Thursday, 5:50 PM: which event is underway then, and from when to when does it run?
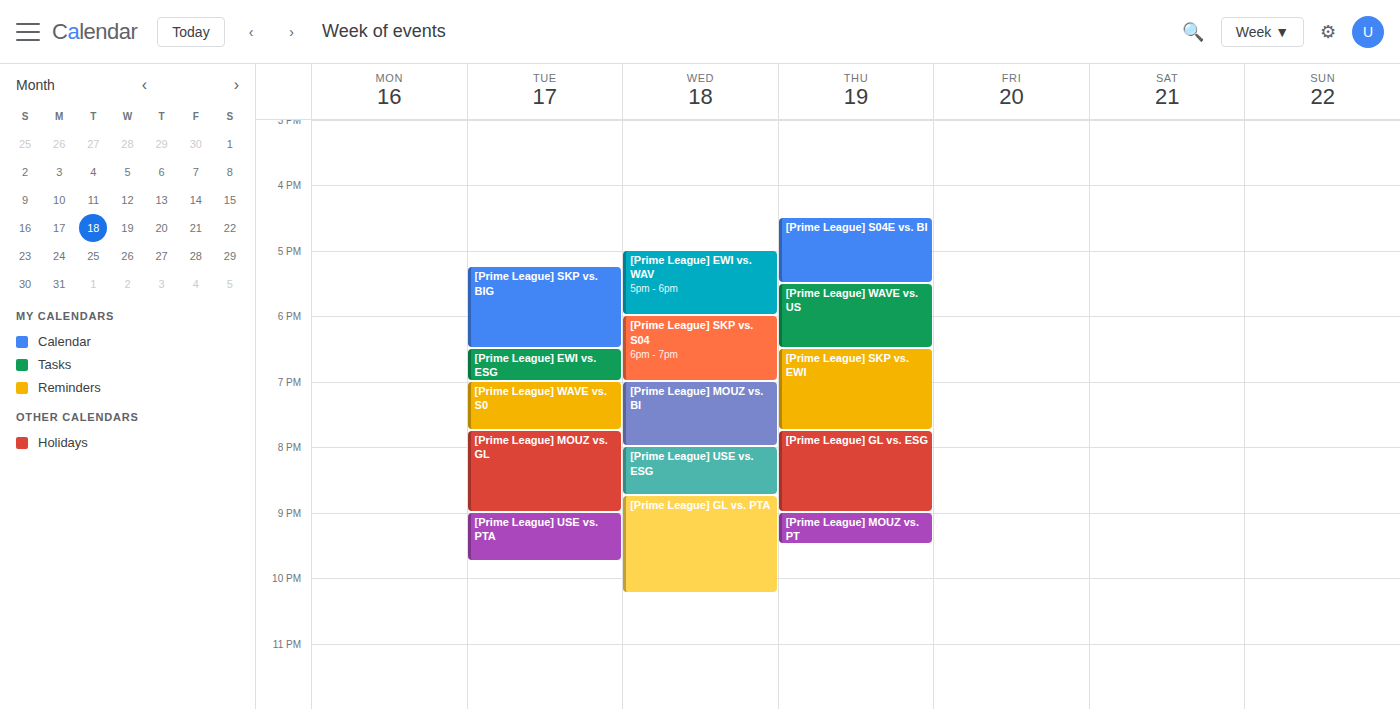
"[Prime League] WAVE vs. US", 5:30 PM to 6:30 PM